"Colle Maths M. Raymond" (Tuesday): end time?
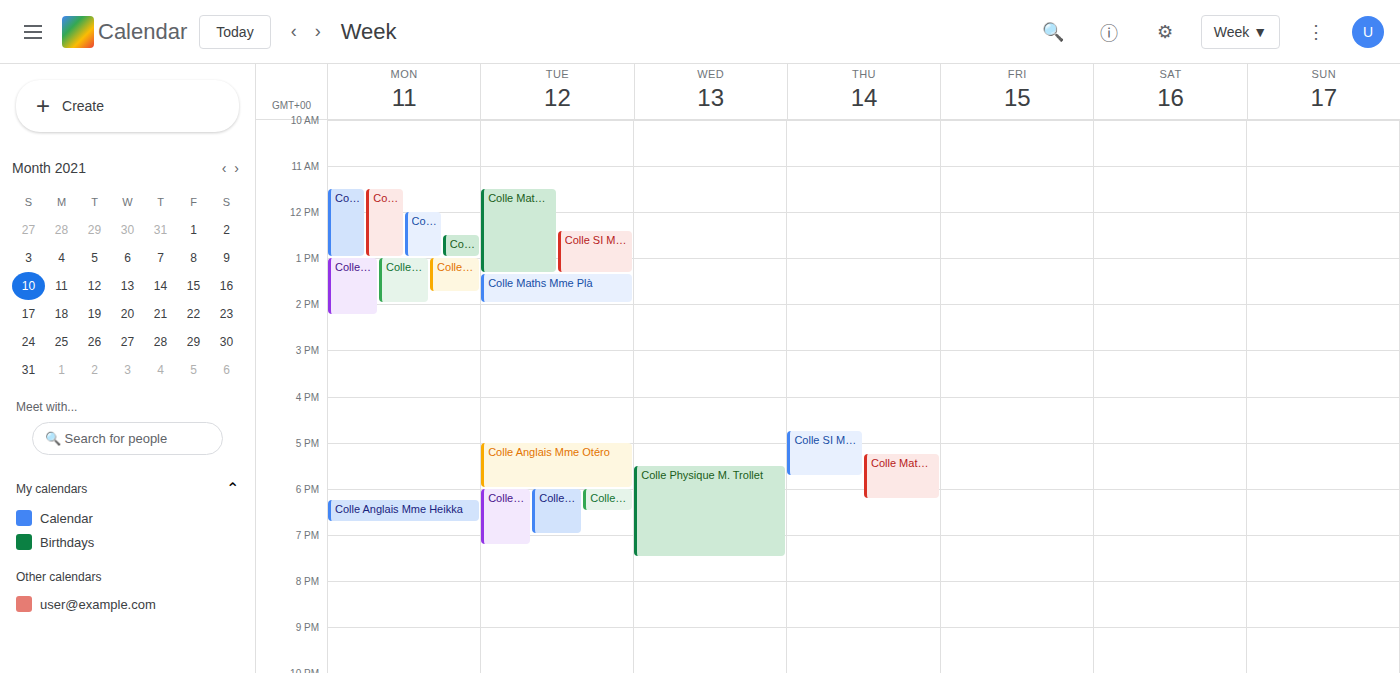
6:30 PM